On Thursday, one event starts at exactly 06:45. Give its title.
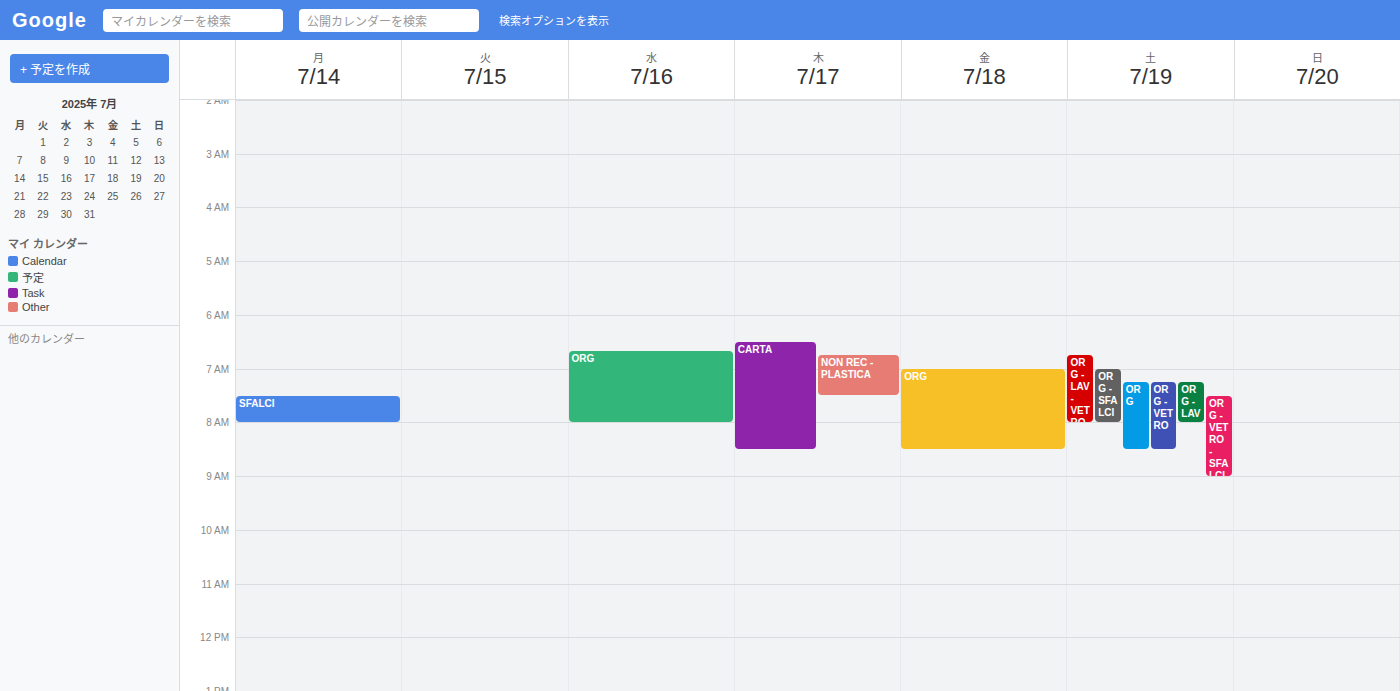
"NON REC - PLASTICA"